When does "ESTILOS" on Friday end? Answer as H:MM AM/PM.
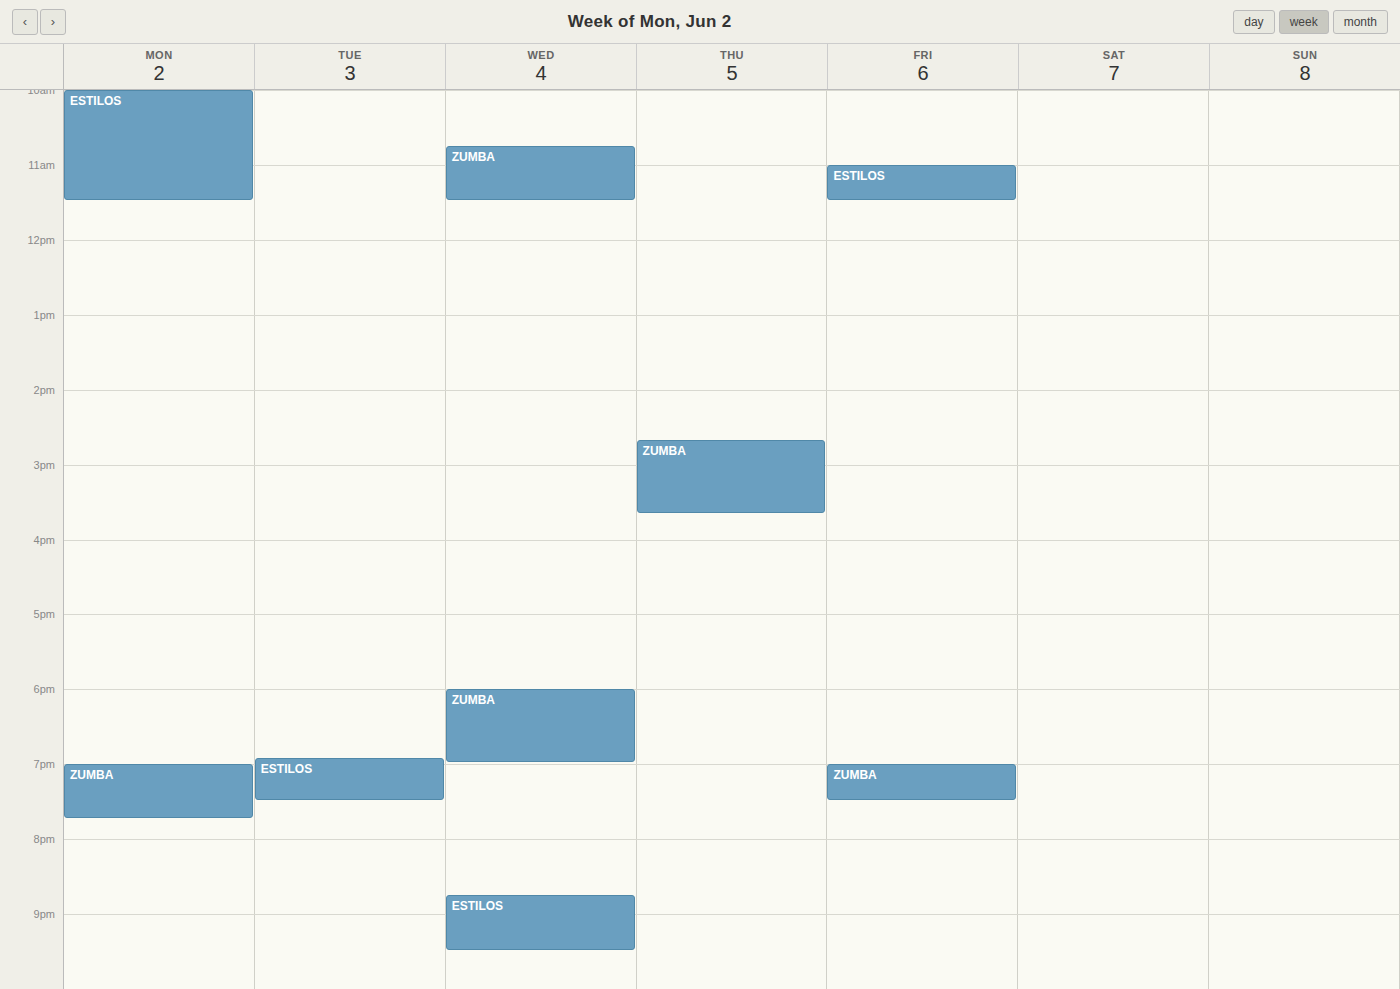
11:30 AM